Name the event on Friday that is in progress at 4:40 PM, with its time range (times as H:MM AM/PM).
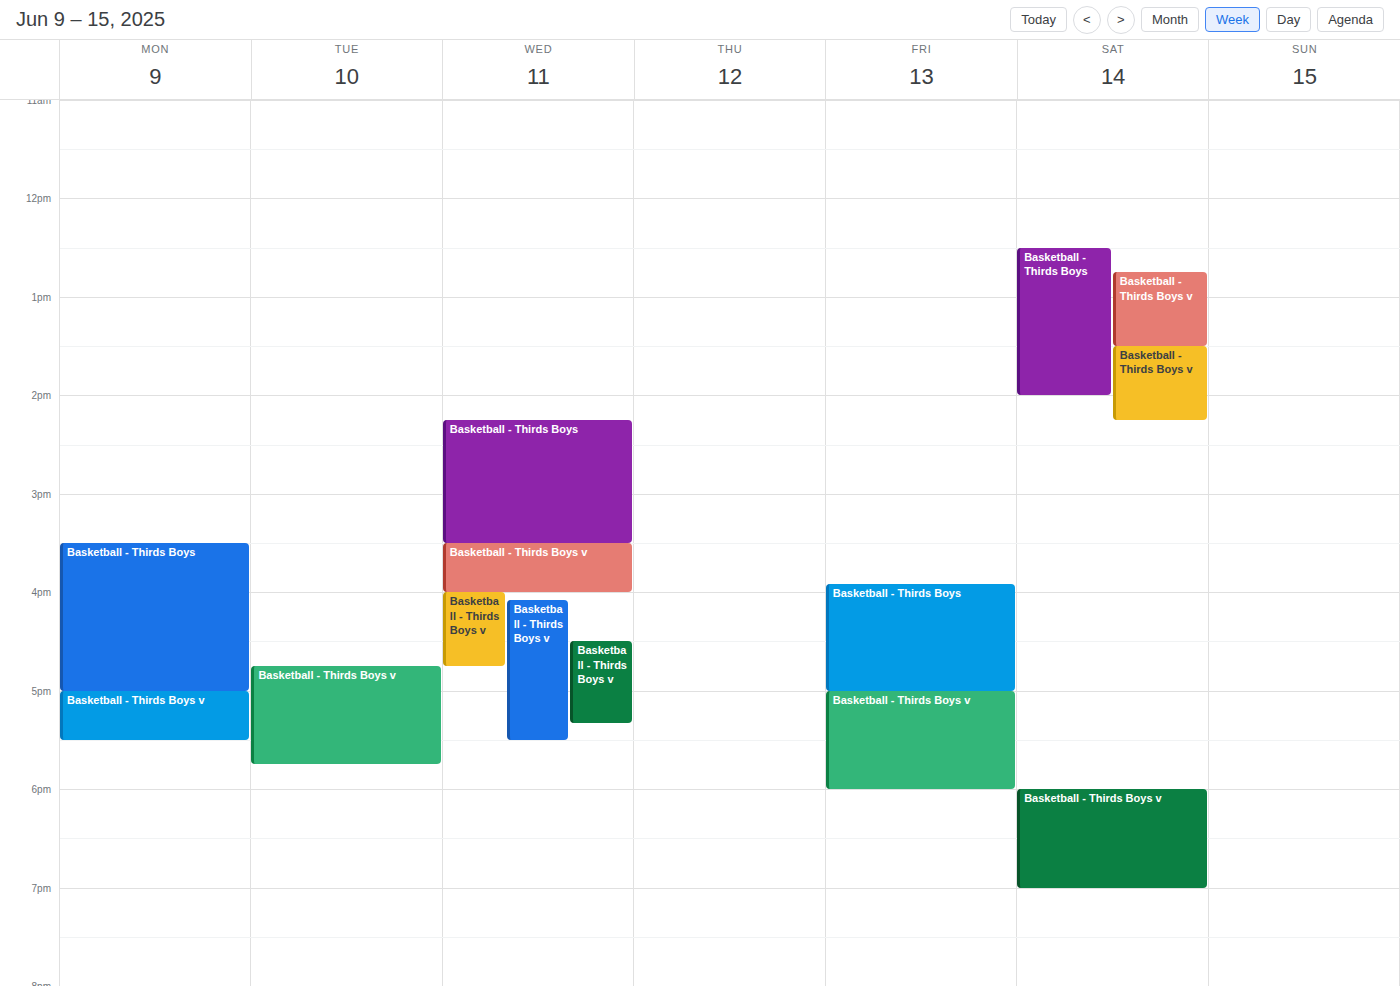
"Basketball - Thirds Boys", 3:55 PM to 5:00 PM